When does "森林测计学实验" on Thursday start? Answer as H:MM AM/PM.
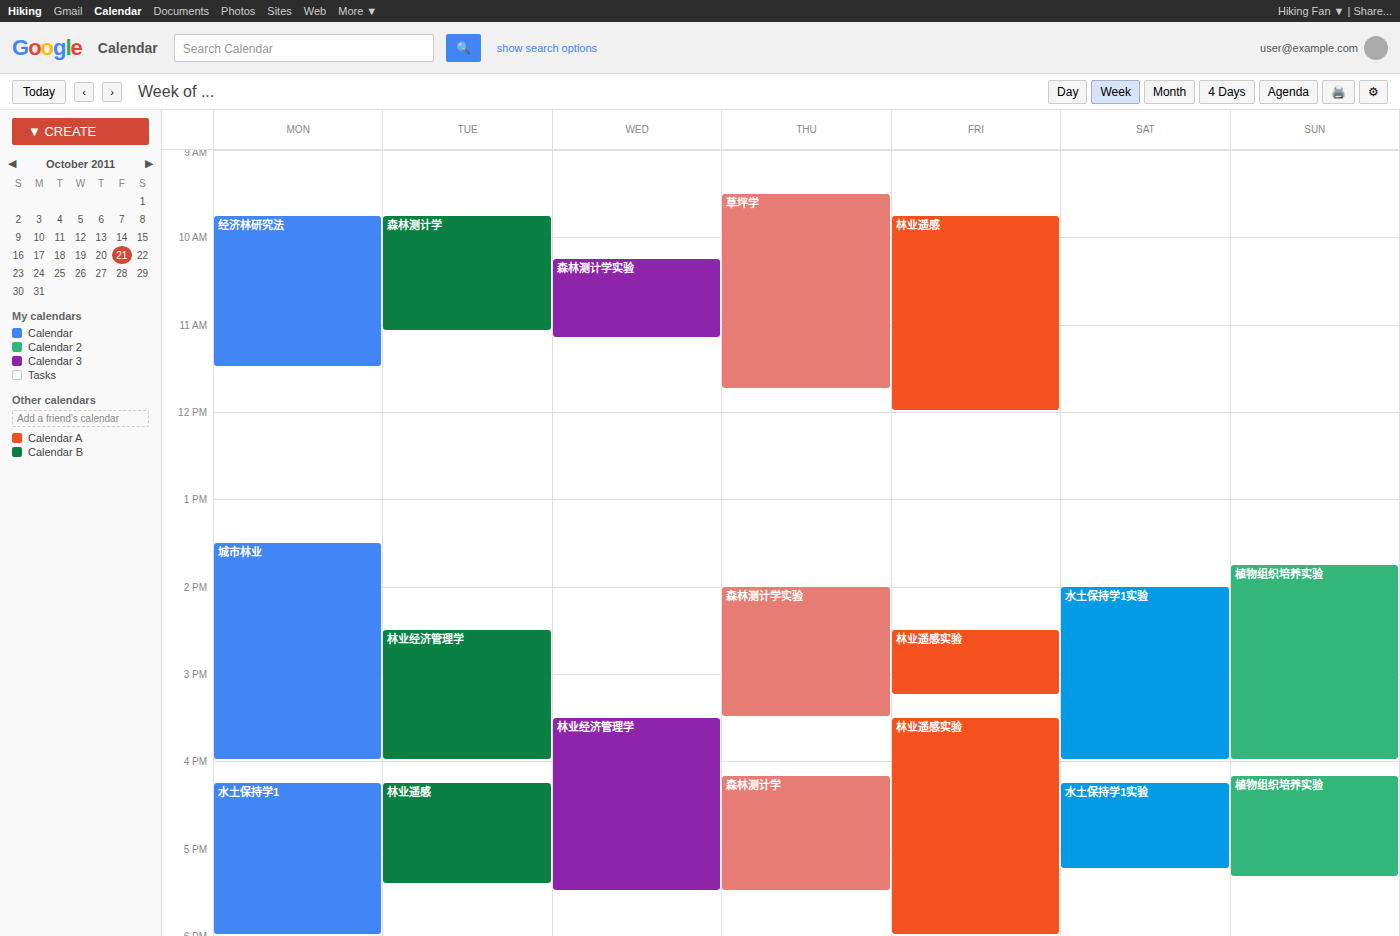
2:00 PM